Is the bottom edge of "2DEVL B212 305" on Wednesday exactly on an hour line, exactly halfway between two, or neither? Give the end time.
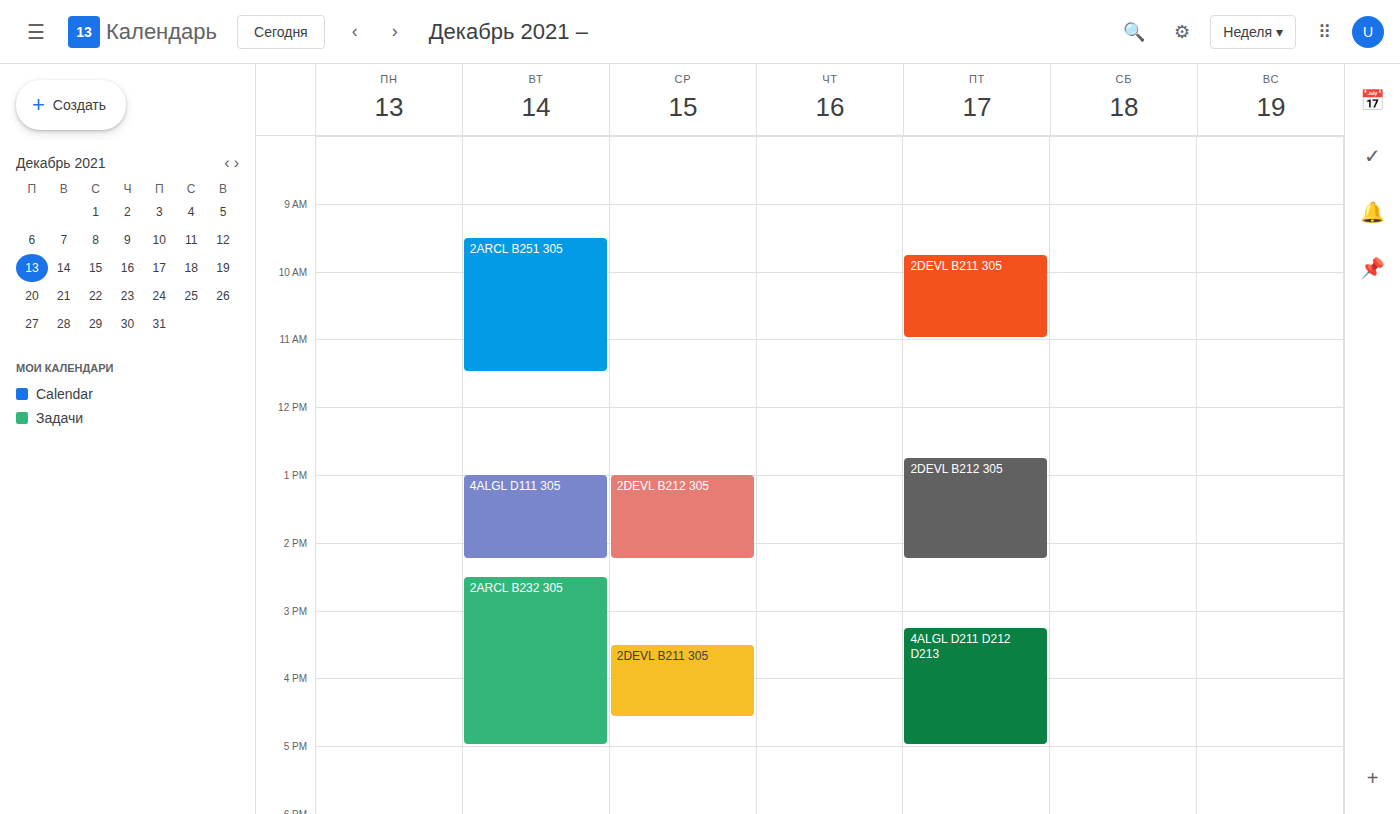
2:15 PM -- neither: a quarter of the way from the 2 PM line to the 3 PM line.